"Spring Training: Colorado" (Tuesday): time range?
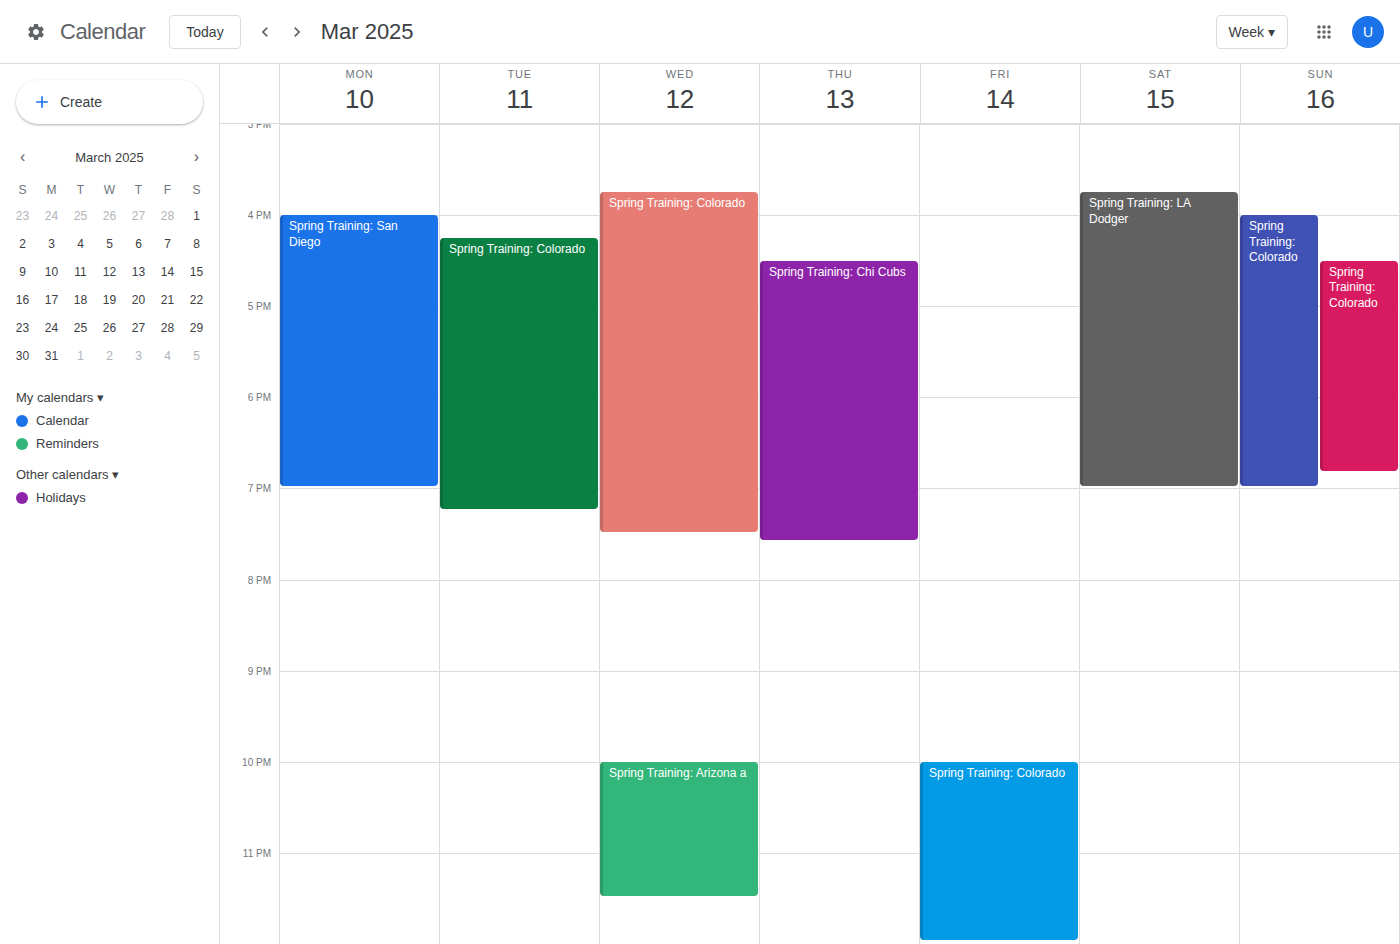
4:15 PM to 7:15 PM